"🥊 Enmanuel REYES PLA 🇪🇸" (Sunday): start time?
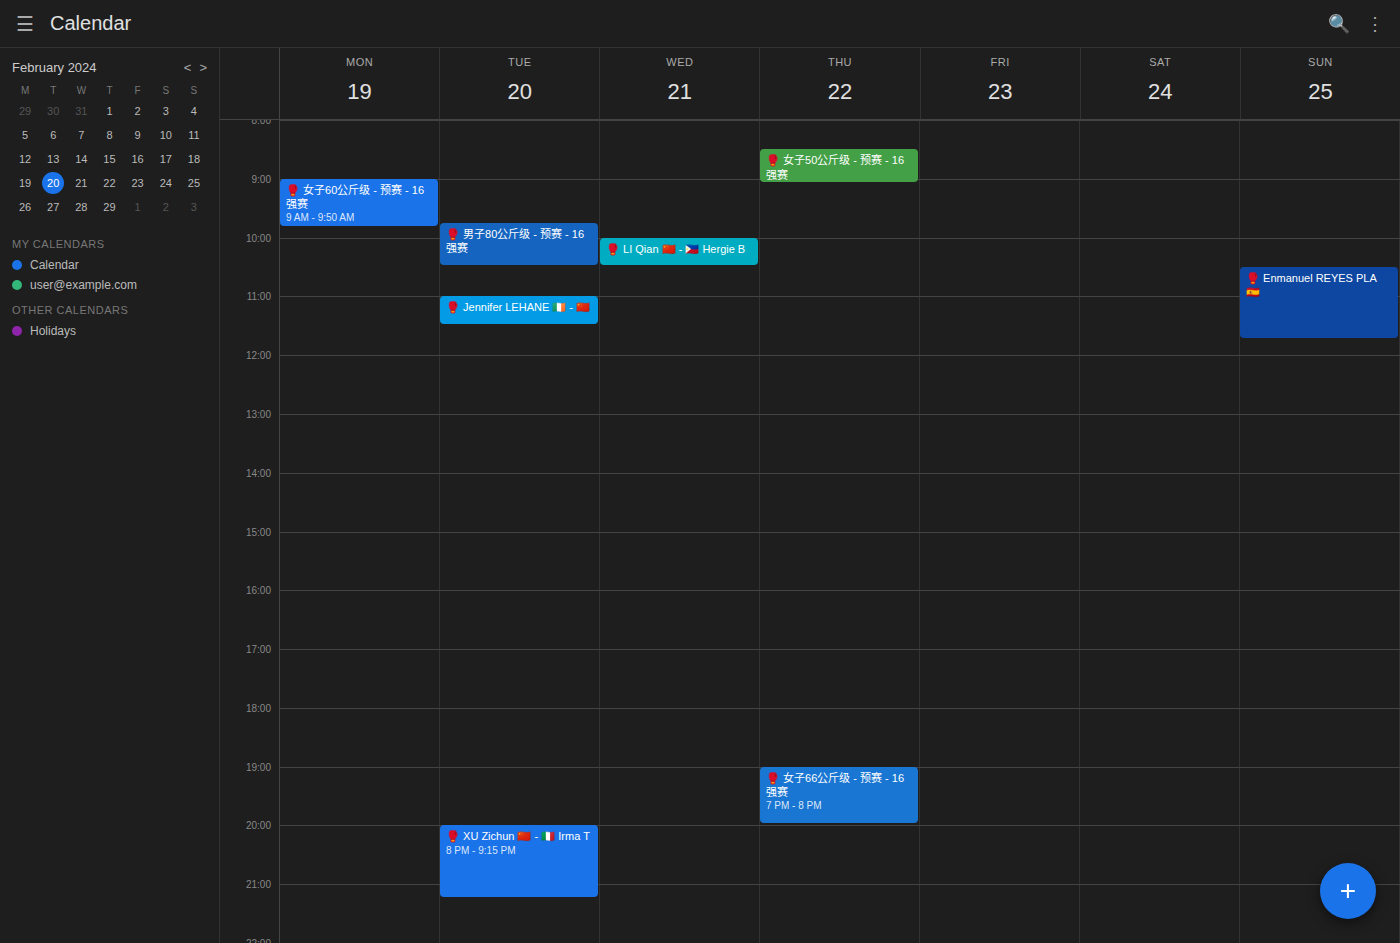
10:30 AM